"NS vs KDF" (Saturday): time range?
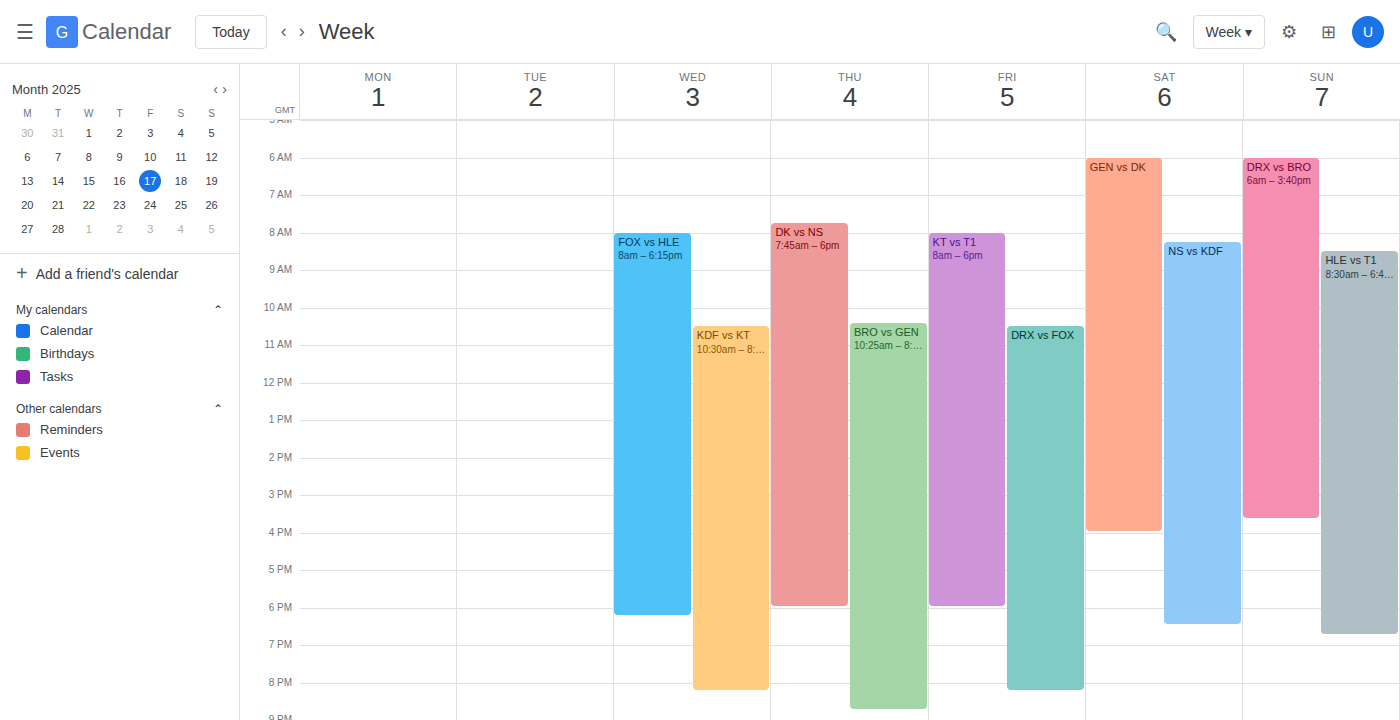
8:15 AM to 6:30 PM